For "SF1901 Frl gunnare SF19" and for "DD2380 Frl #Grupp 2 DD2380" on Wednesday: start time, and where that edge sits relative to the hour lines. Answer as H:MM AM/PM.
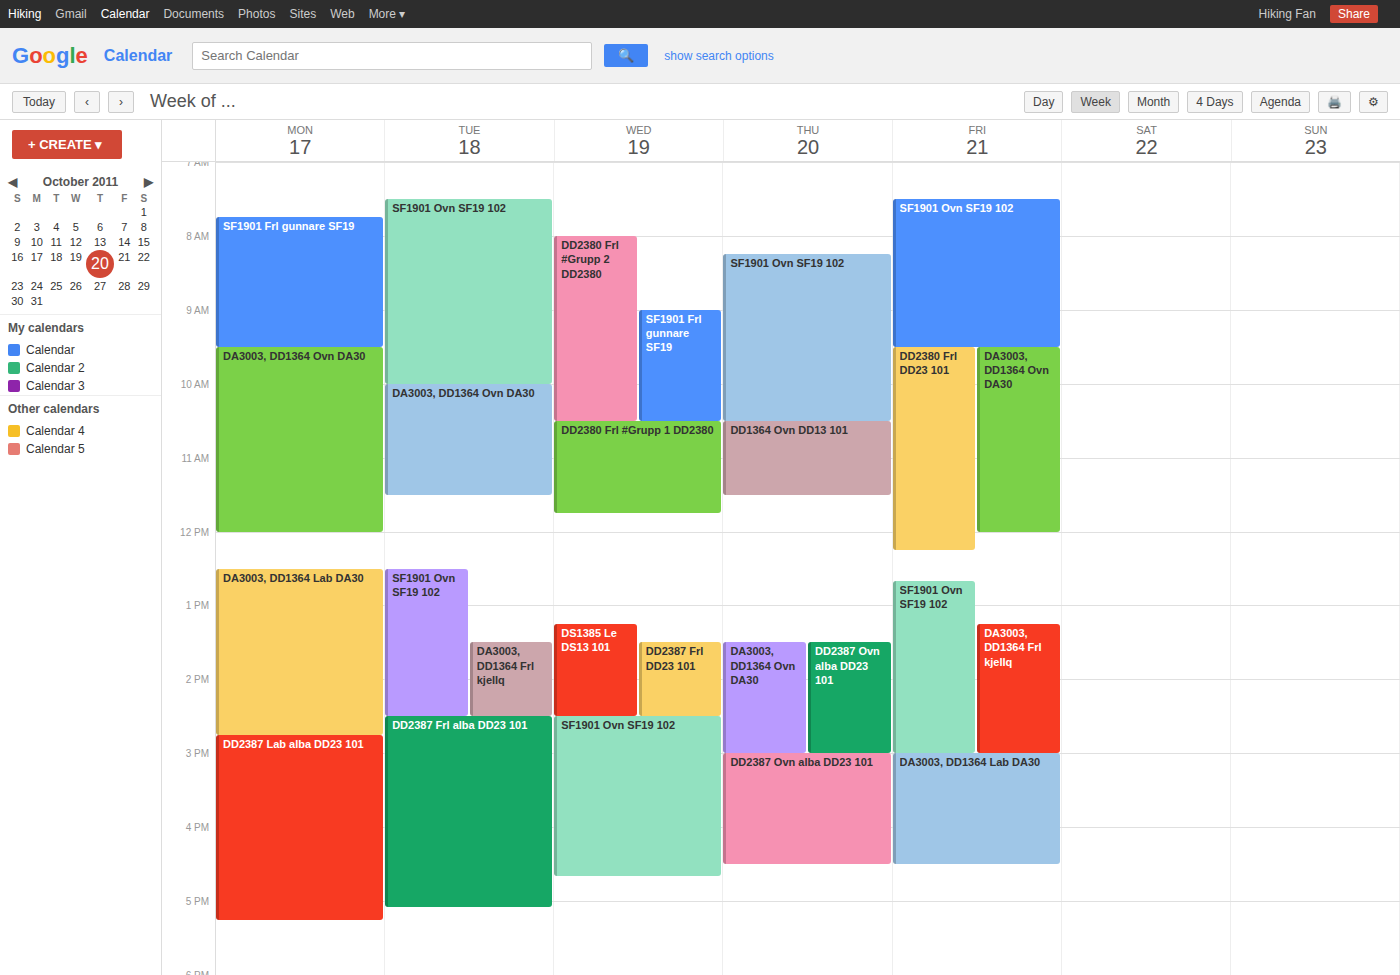
"SF1901 Frl gunnare SF19": 9:00 AM, exactly on the 9 AM line. "DD2380 Frl #Grupp 2 DD2380": 8:00 AM, exactly on the 8 AM line.